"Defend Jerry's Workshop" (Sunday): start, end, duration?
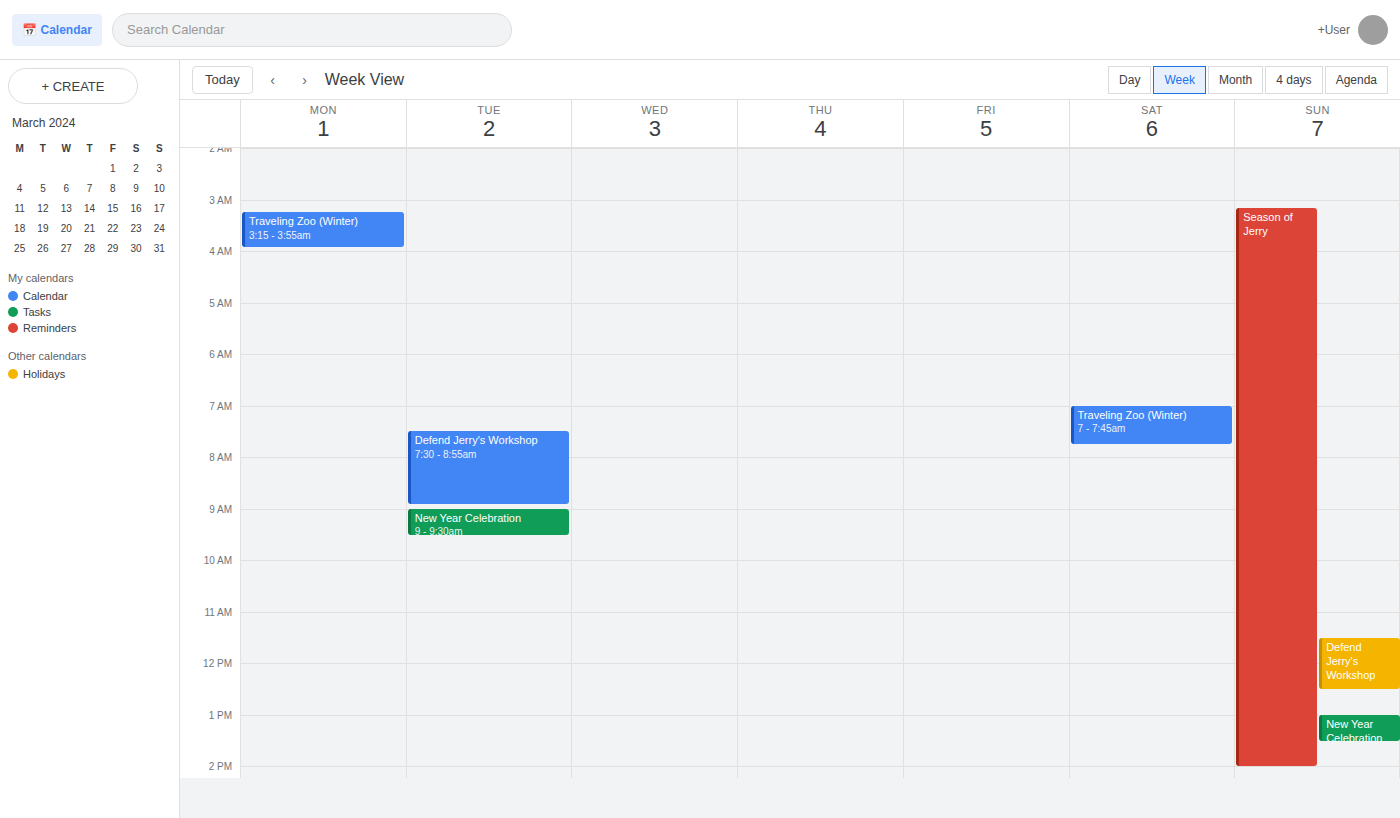
11:30 AM to 12:30 PM, 1 hour